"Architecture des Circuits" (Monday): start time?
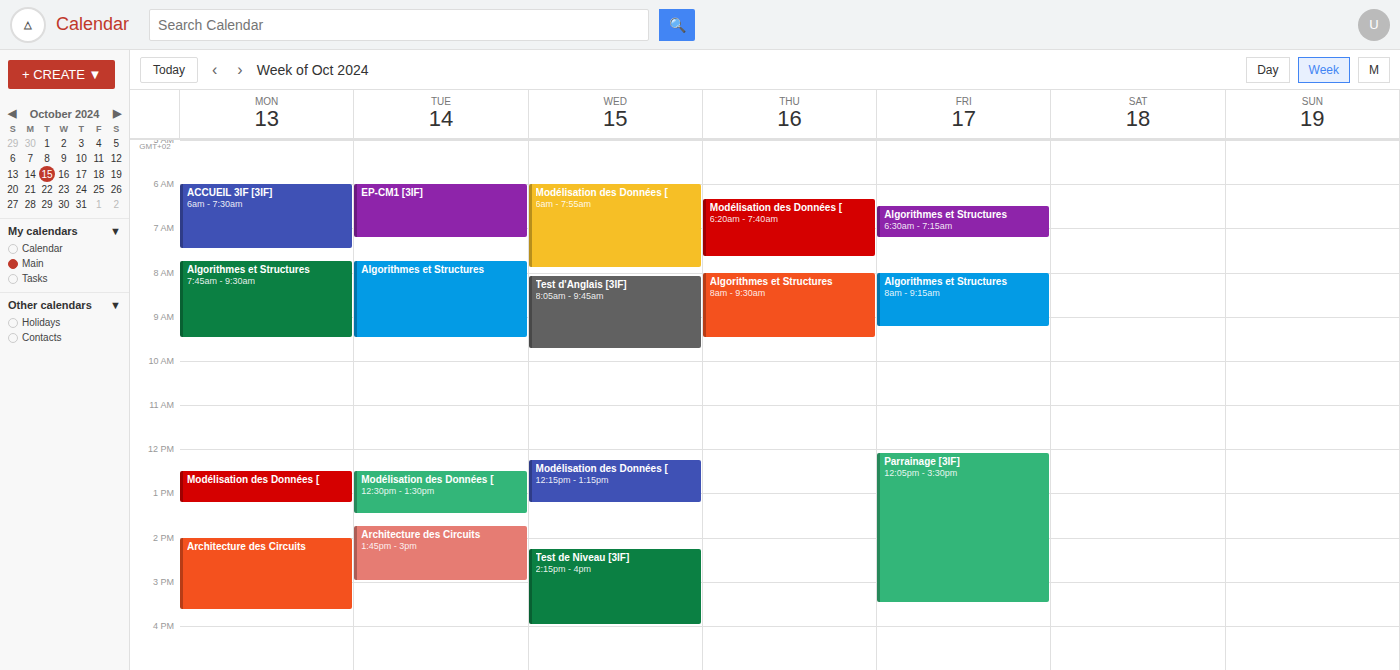
2:00 PM